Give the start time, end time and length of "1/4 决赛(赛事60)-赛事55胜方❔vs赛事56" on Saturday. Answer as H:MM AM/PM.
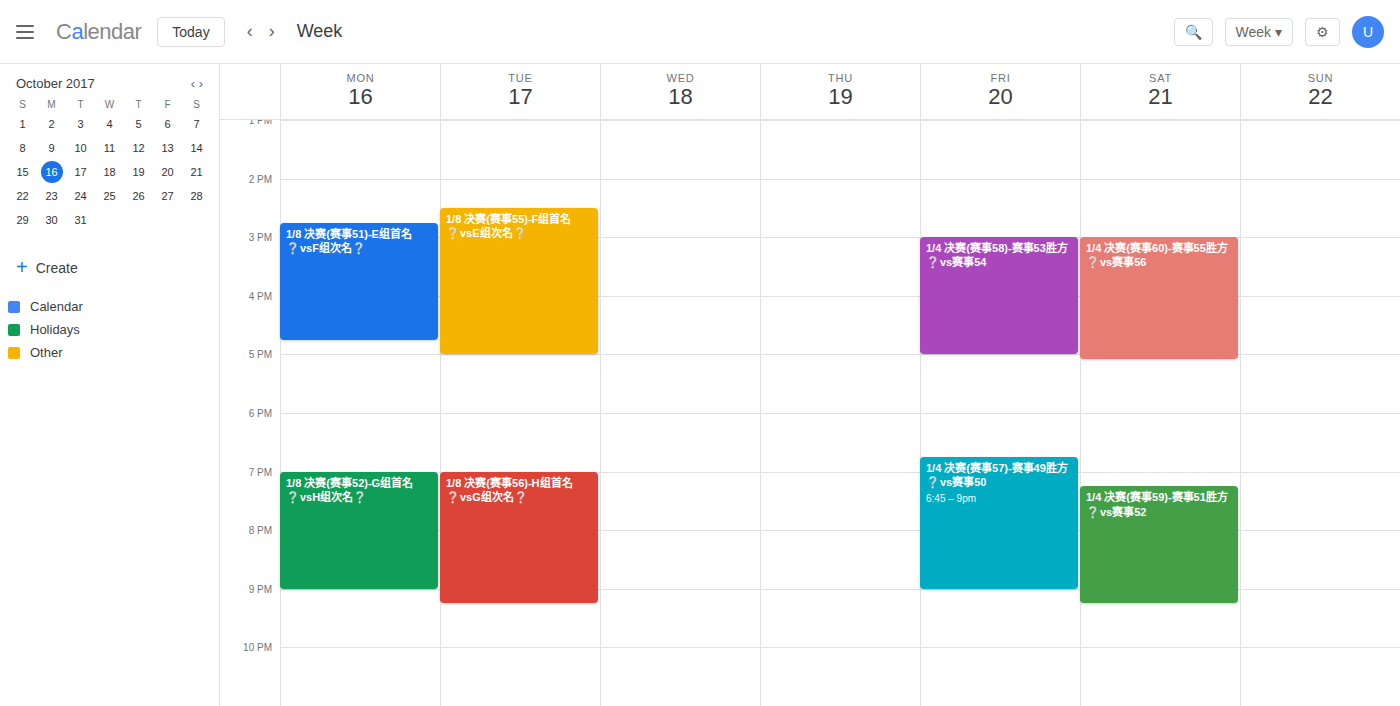
3:00 PM to 5:05 PM, 2 hours 5 minutes